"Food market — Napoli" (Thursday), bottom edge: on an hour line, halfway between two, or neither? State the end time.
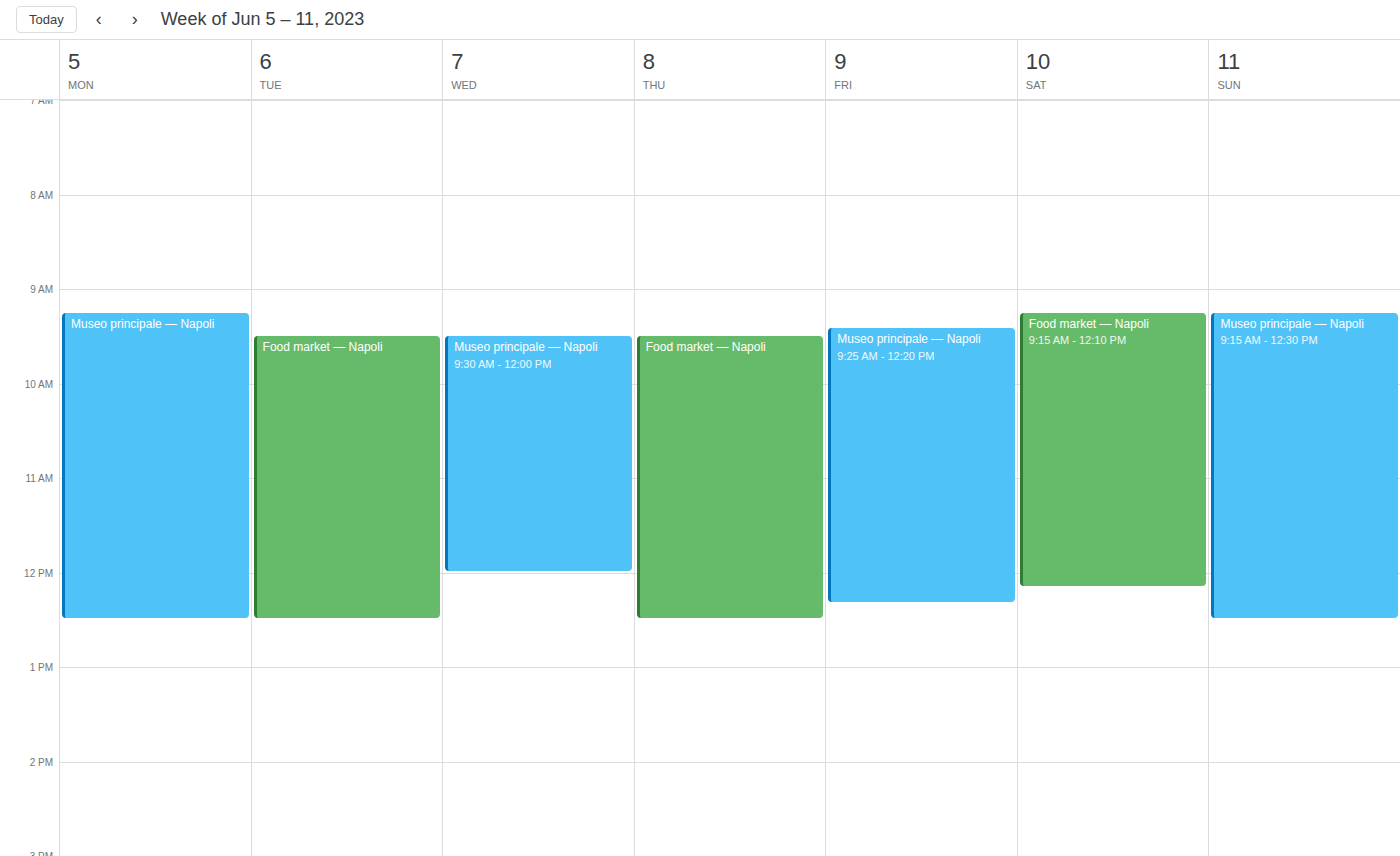
12:30 PM -- halfway between the 12 PM and 1 PM lines.